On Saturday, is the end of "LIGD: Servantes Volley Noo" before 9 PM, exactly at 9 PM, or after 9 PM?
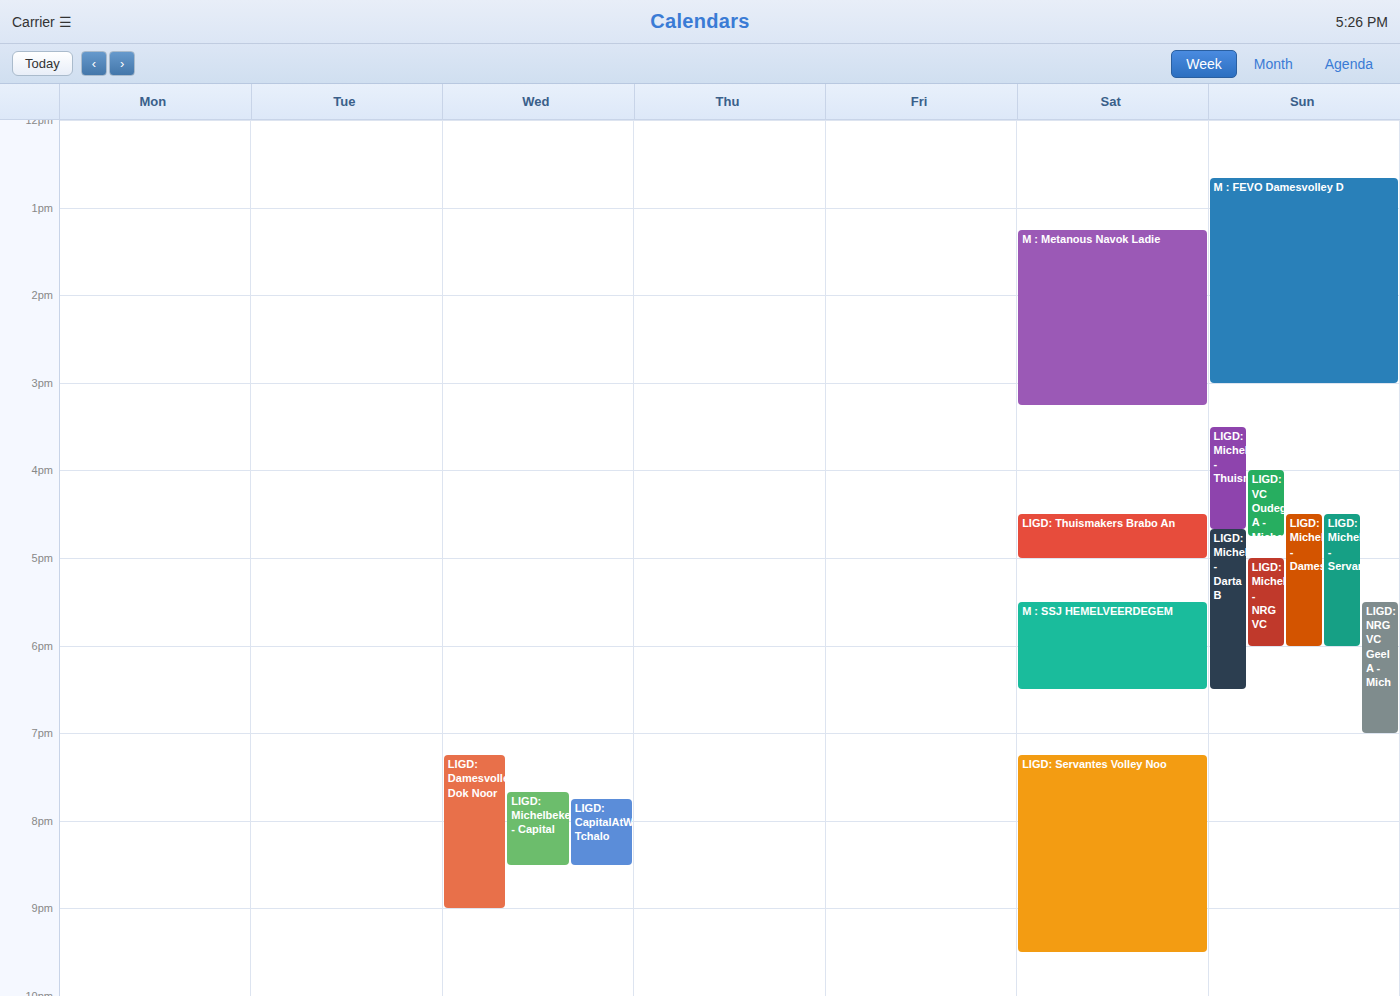
9:30 PM -- after 9 PM, 30 minutes below the 9 PM line.